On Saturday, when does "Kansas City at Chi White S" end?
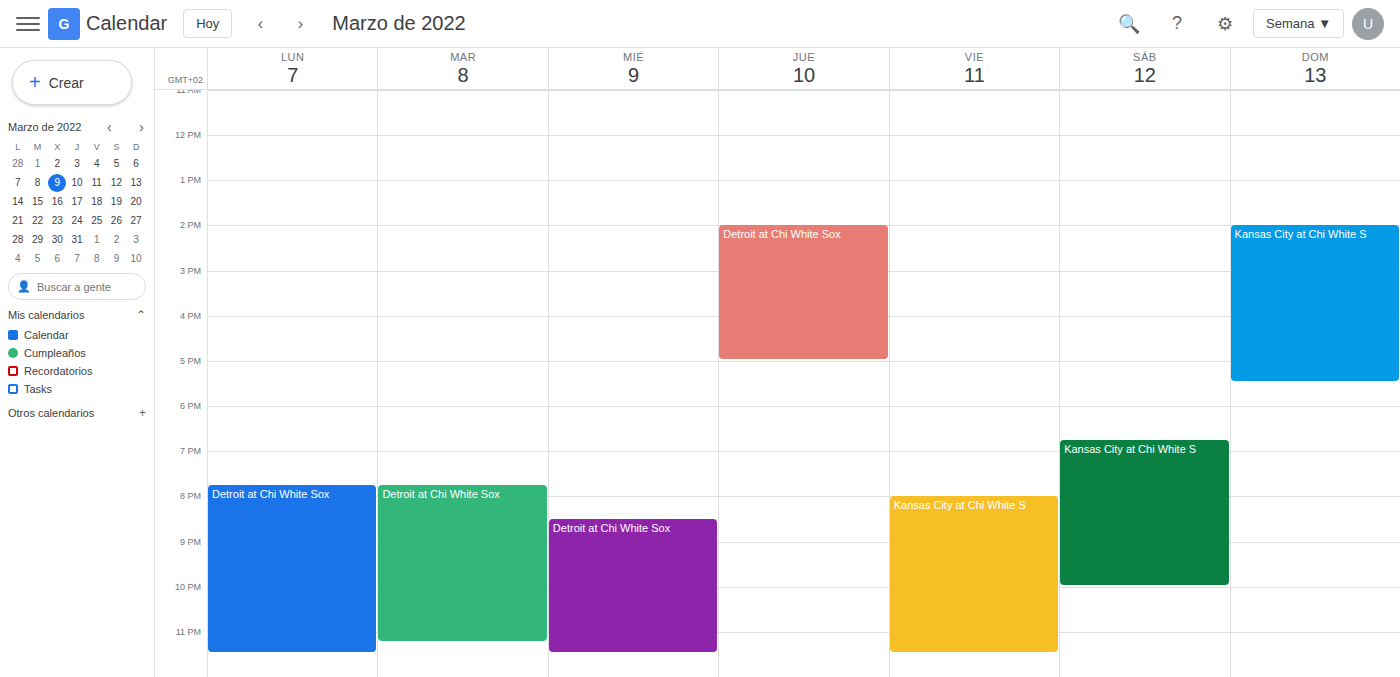
10:00 PM